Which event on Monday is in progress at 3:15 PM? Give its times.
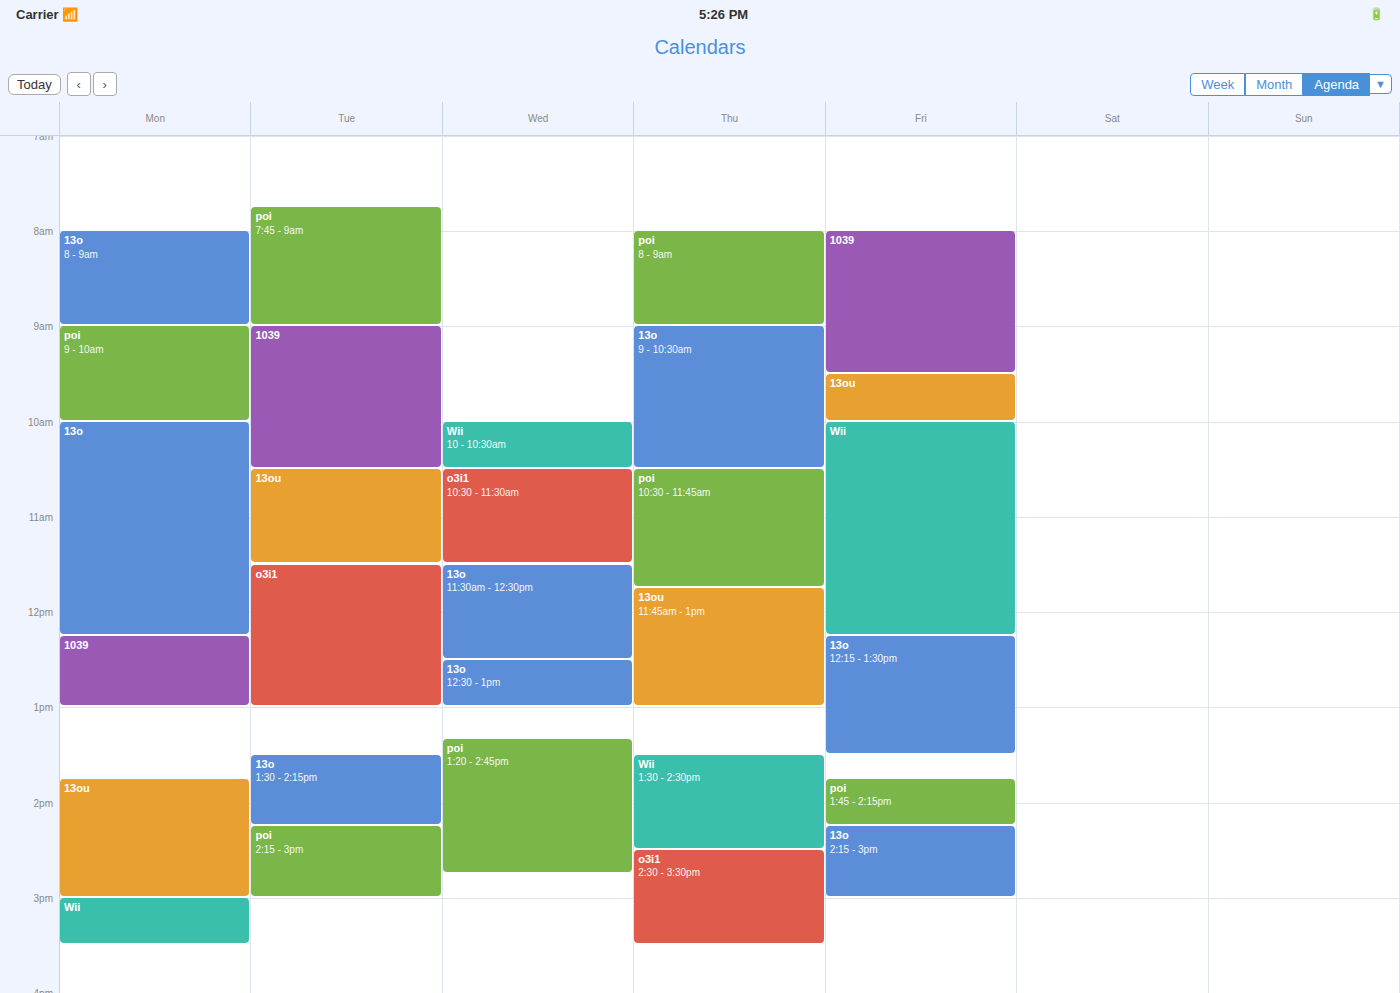
"Wii", 3:00 PM to 3:30 PM